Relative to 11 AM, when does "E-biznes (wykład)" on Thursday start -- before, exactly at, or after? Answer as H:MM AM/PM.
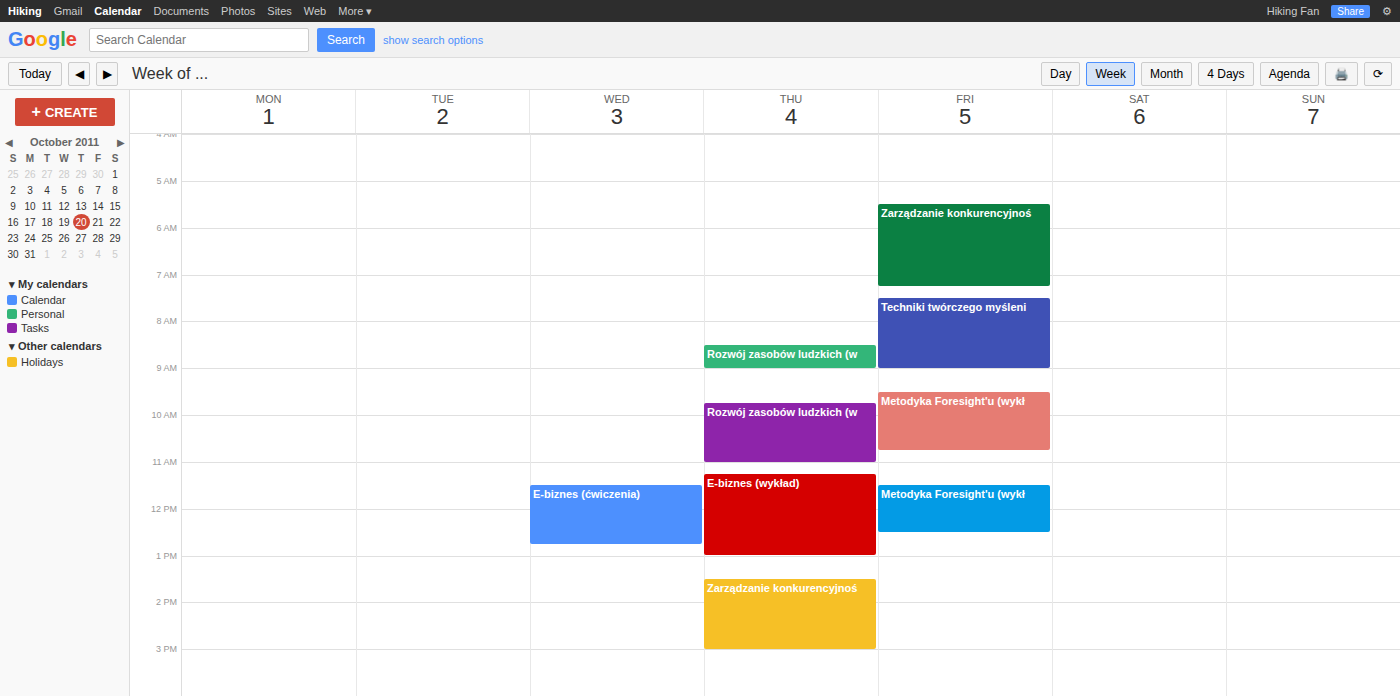
11:15 AM -- after 11 AM, 15 minutes below the 11 AM line.